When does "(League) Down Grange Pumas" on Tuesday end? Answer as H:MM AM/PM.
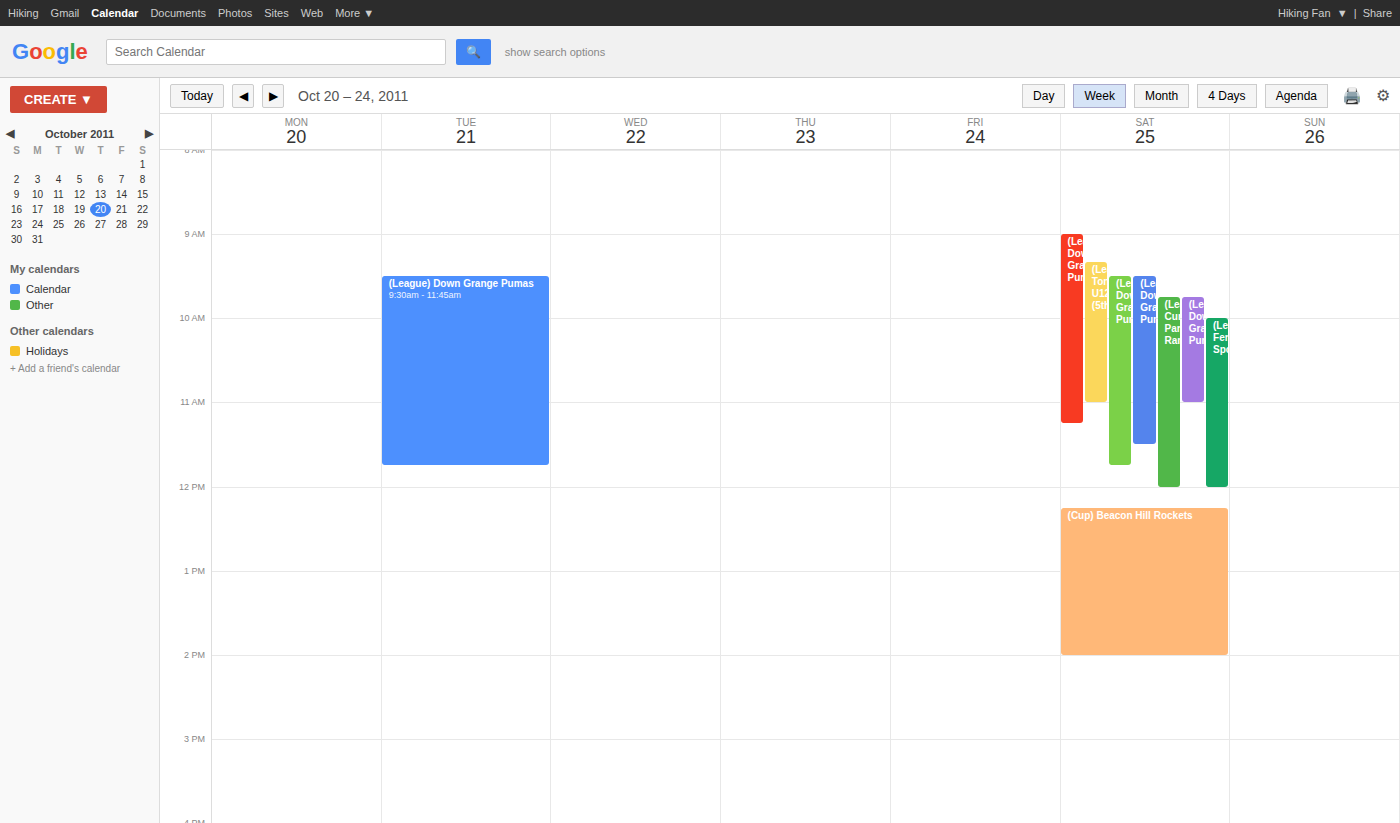
11:45 AM